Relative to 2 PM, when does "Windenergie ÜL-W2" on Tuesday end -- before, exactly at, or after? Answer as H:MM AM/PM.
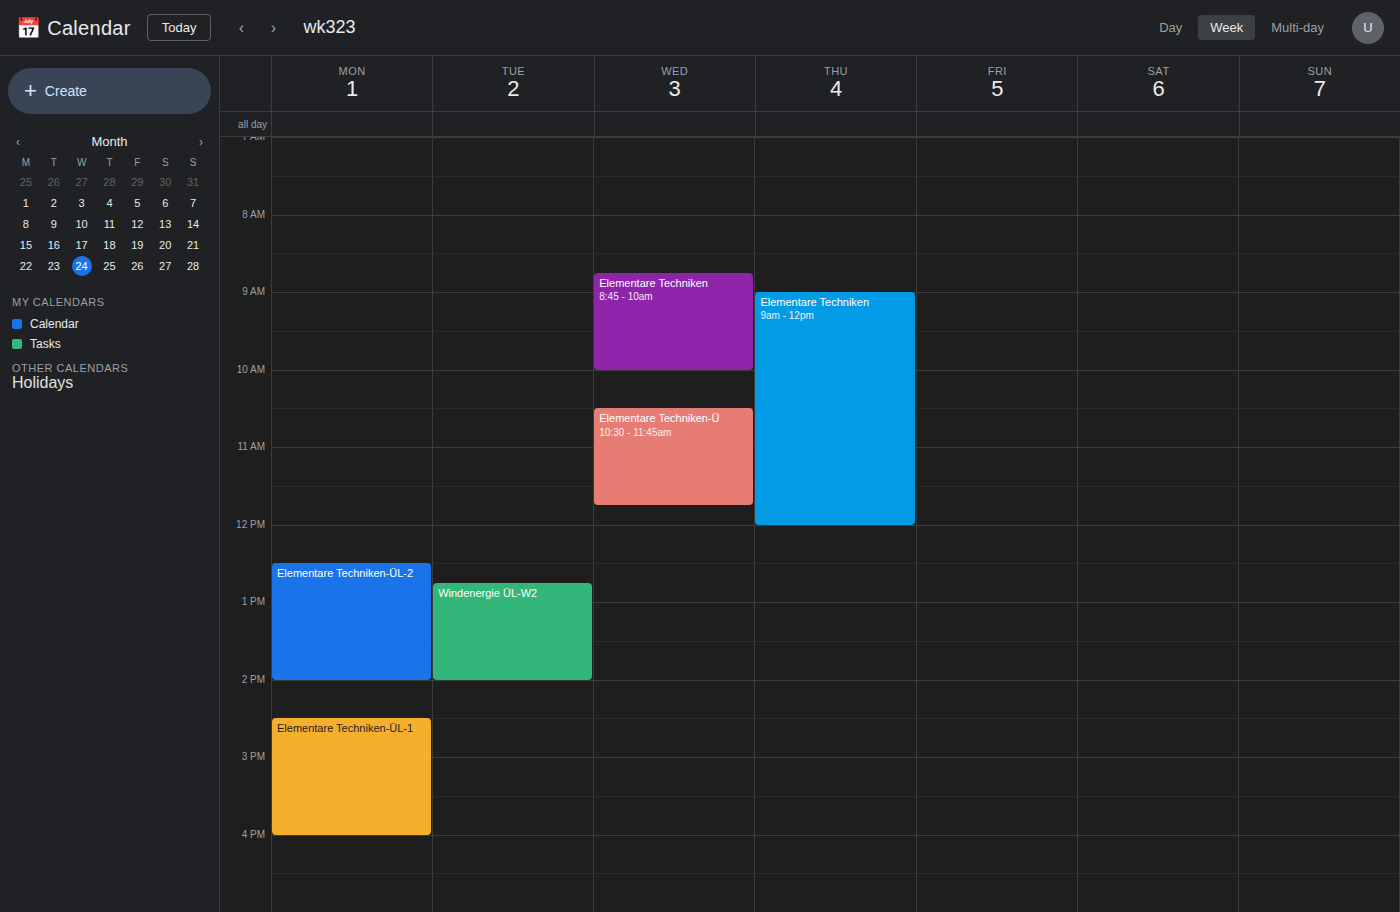
2:00 PM -- exactly at 2 PM, on the 2 PM line.